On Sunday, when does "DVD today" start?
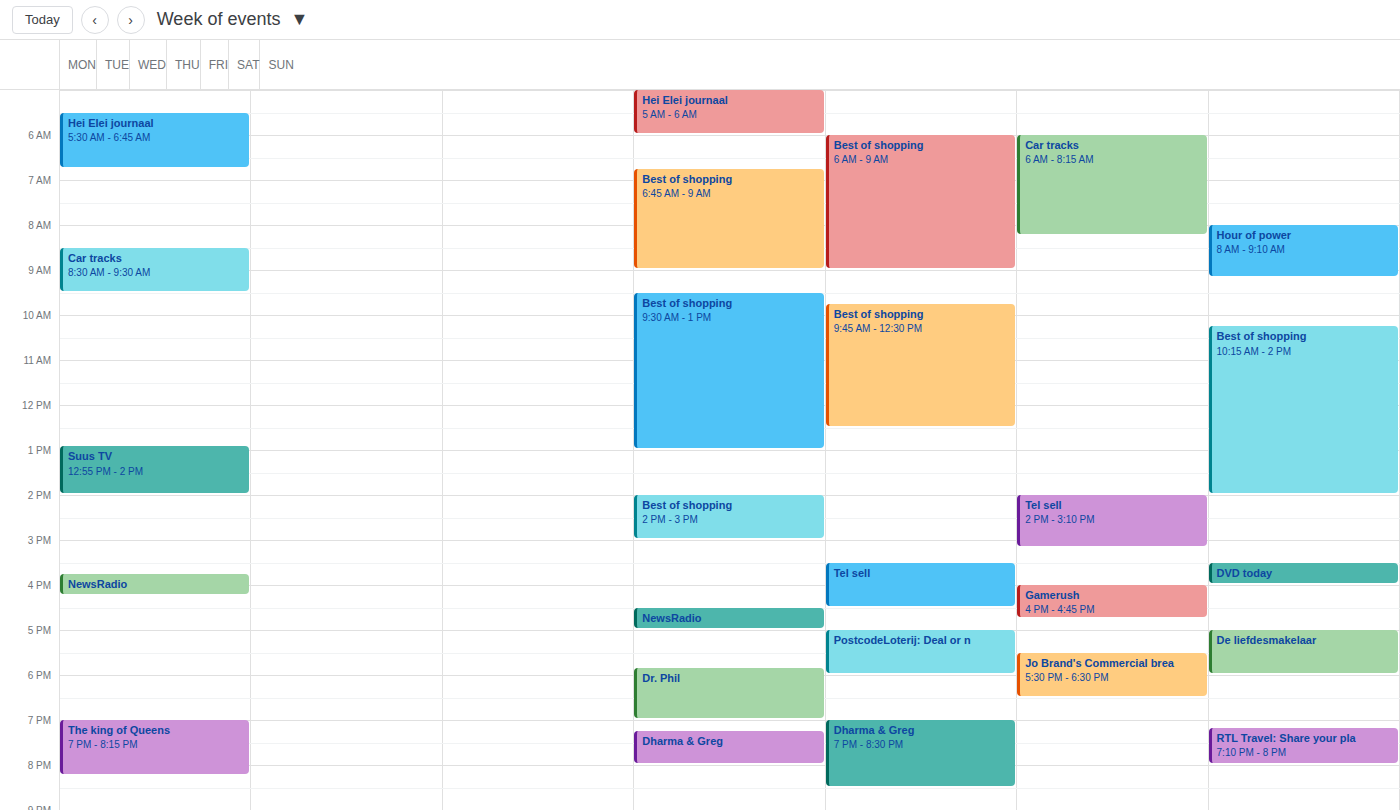
3:30 PM